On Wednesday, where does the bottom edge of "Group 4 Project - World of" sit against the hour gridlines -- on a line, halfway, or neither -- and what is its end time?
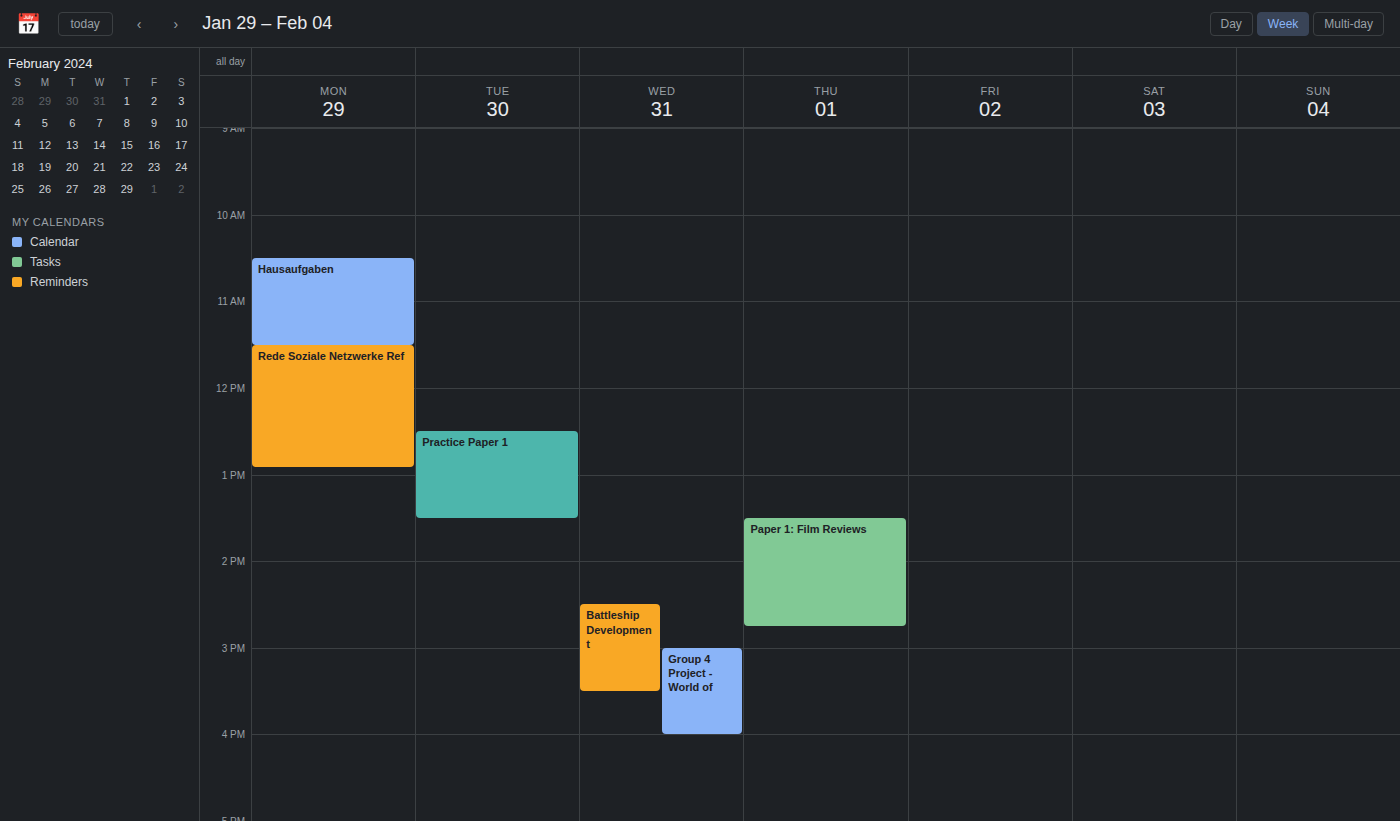
4:00 PM -- exactly on the 4 PM line.